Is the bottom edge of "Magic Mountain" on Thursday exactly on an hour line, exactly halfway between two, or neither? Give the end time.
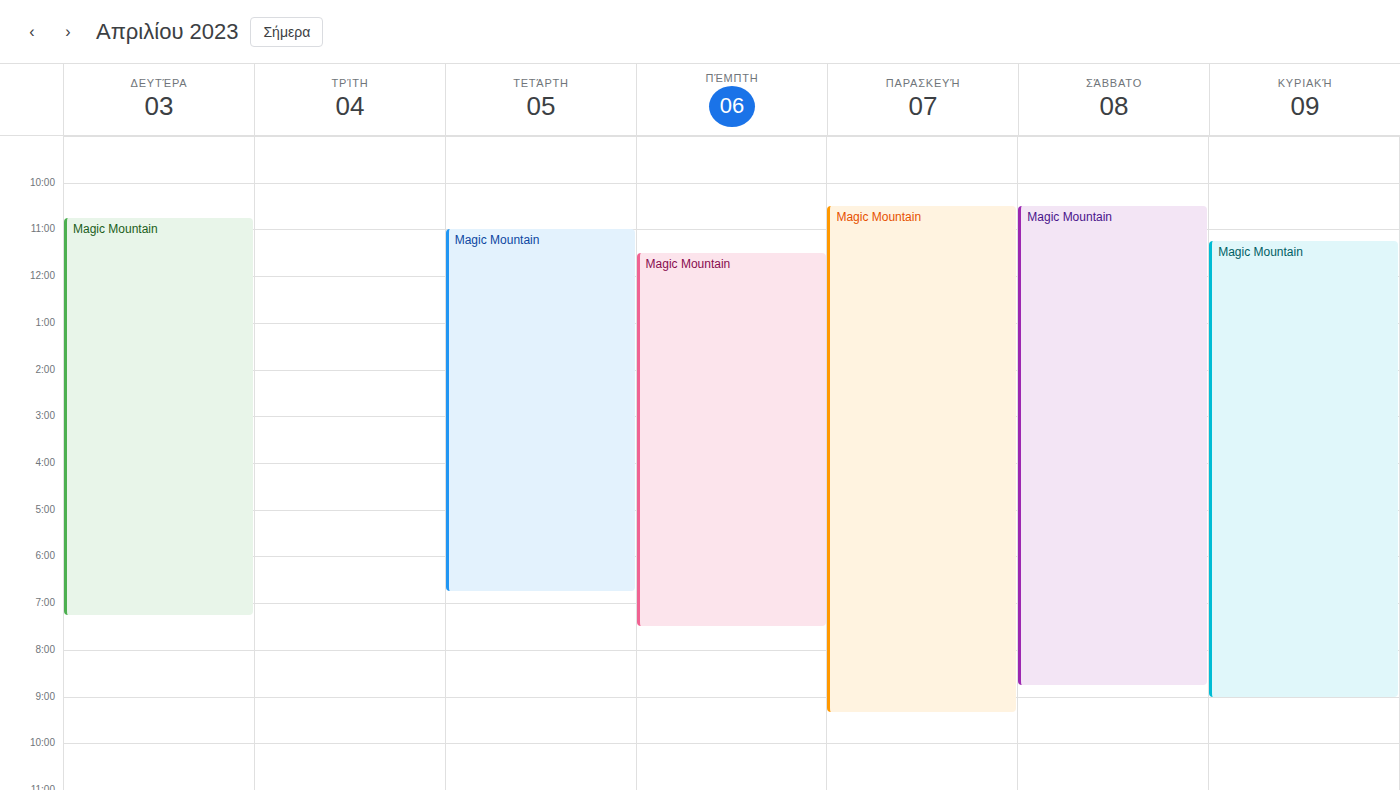
7:30 PM -- halfway between the 7 PM and 8 PM lines.